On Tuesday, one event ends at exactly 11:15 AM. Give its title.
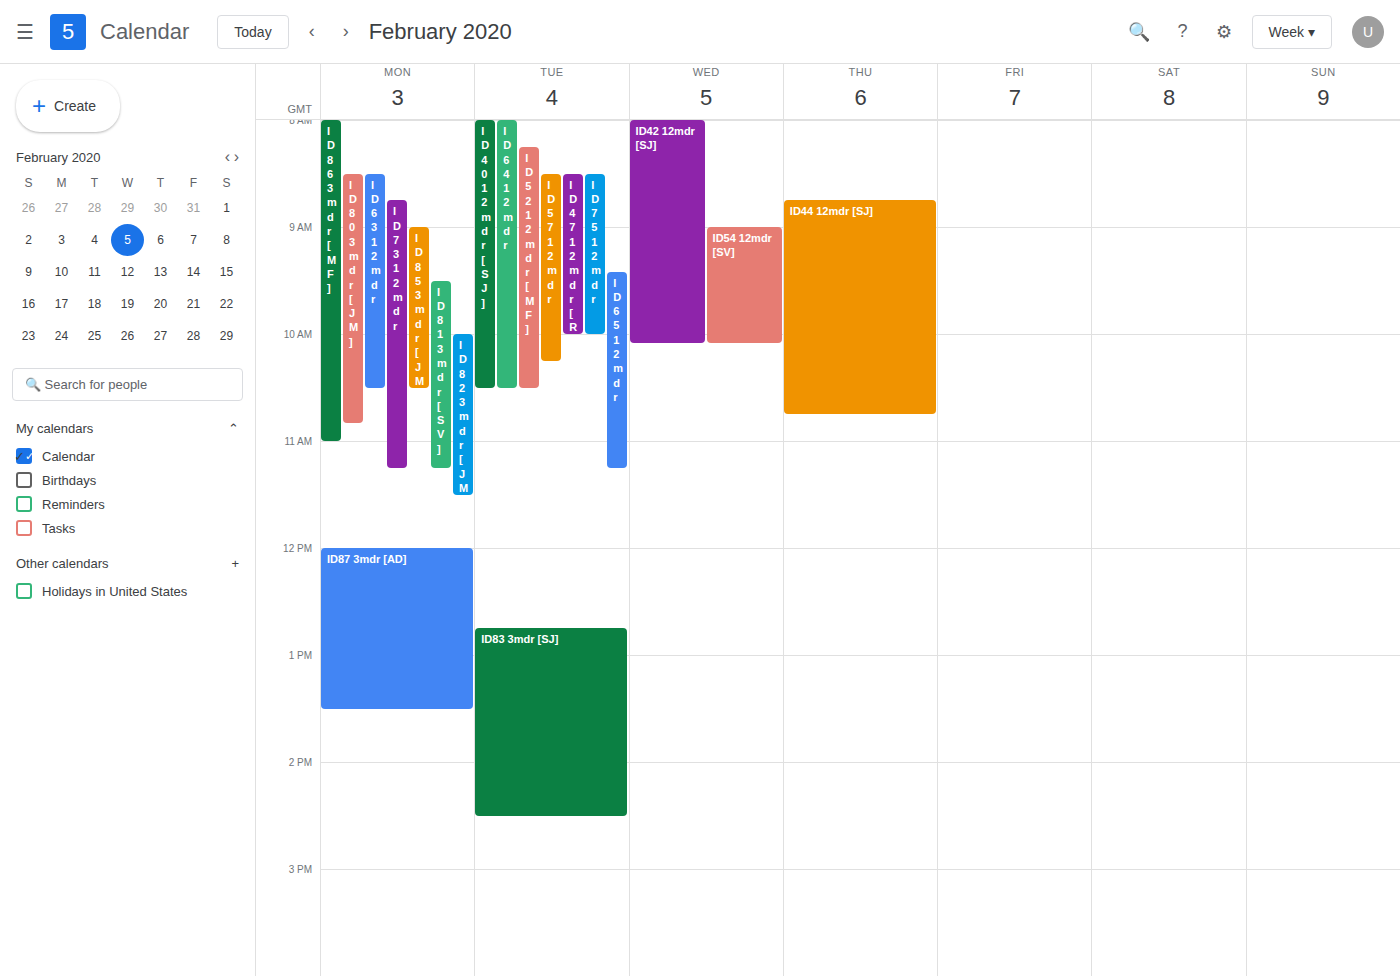
"ID65 12mdr"